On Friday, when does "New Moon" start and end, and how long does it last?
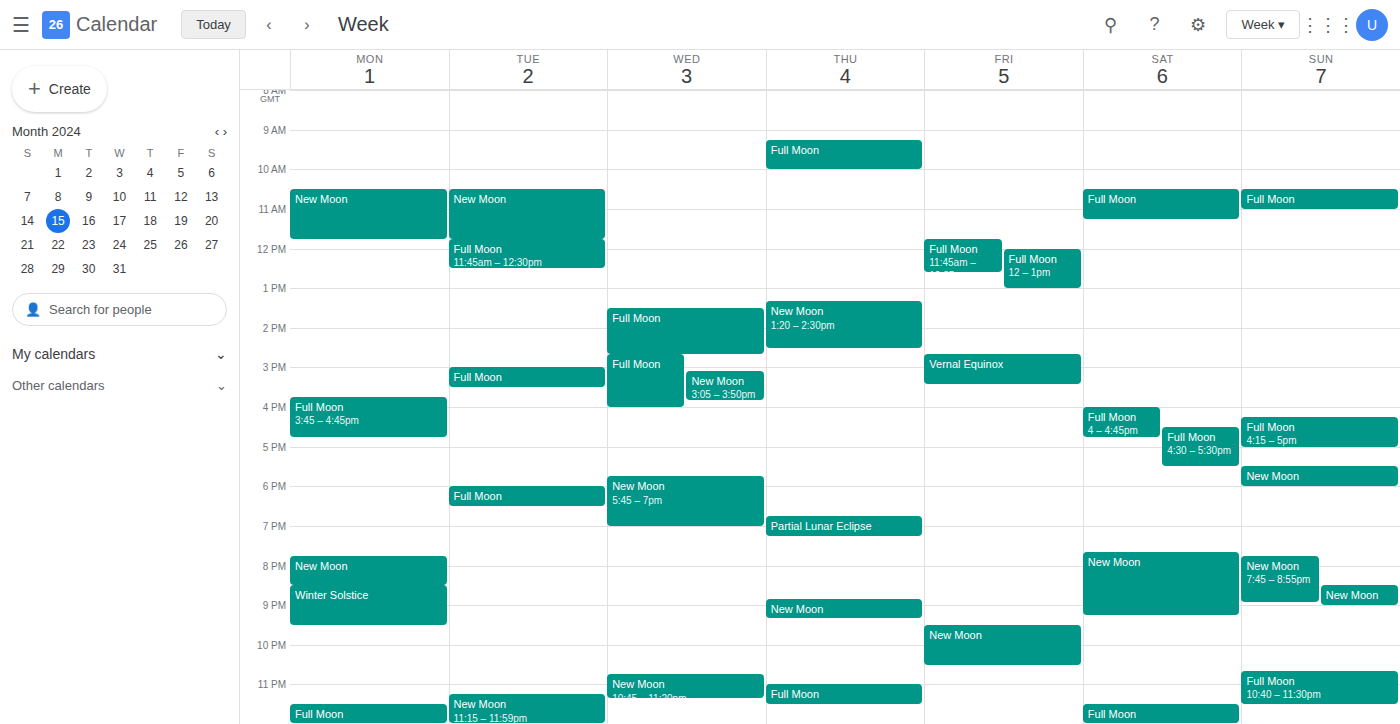
9:30 PM to 10:30 PM, 1 hour